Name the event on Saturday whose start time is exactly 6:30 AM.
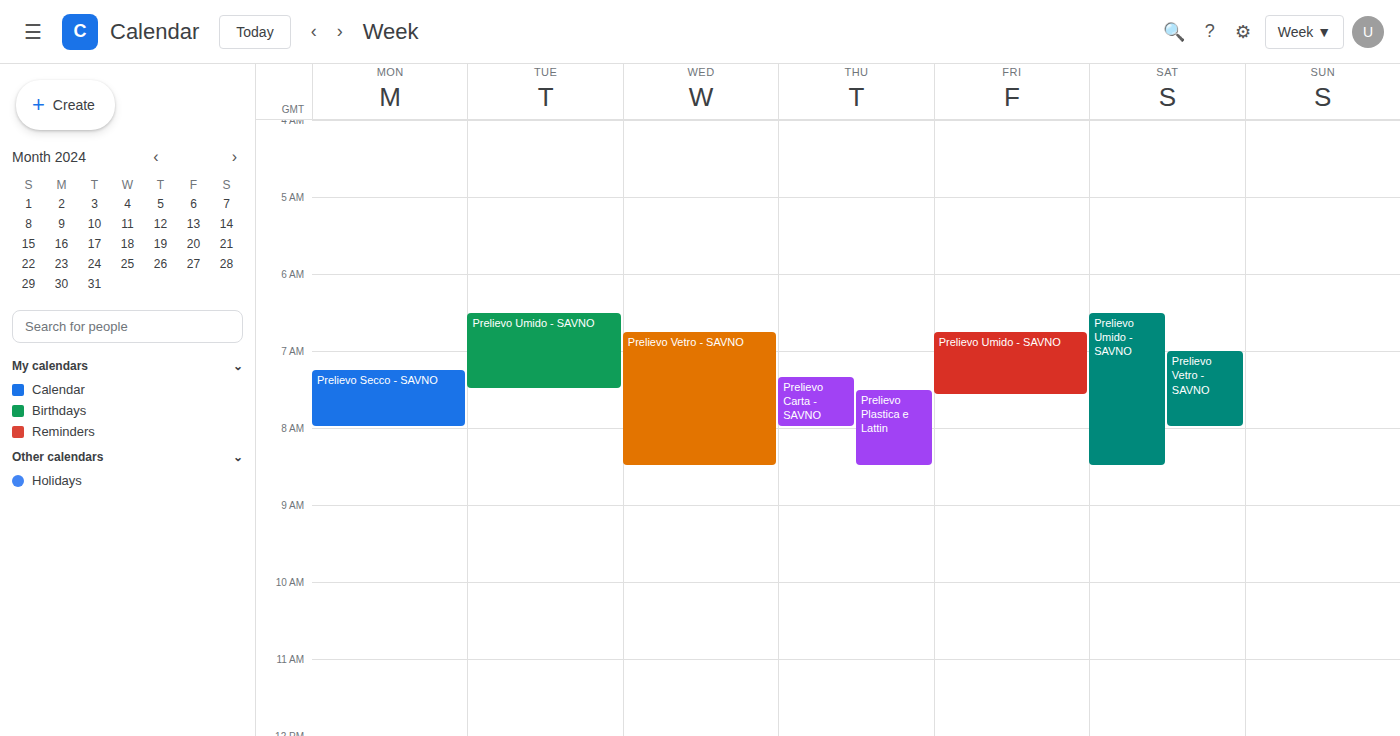
"Prelievo Umido - SAVNO"